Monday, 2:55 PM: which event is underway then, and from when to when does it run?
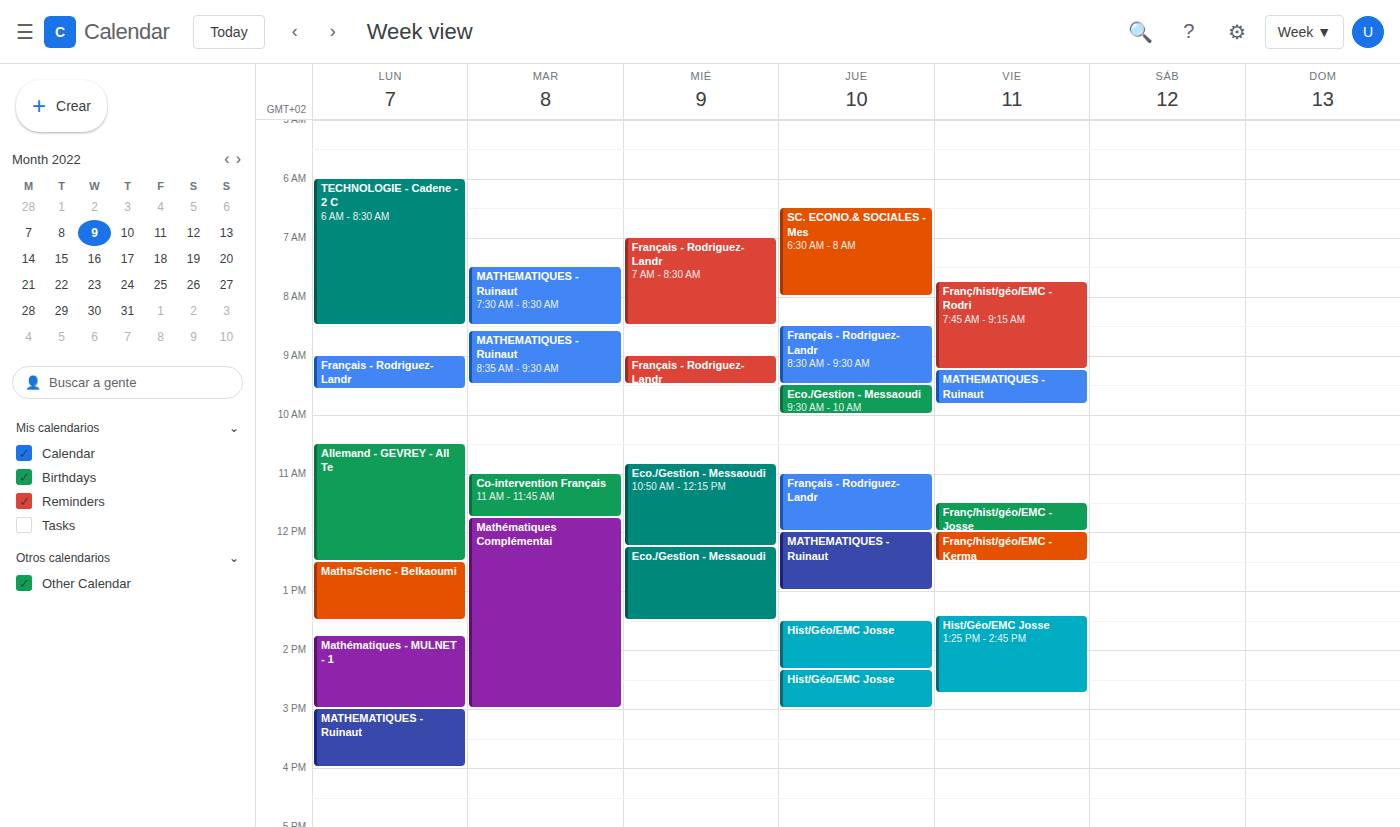
"Mathématiques - MULNET - 1", 1:45 PM to 3:00 PM